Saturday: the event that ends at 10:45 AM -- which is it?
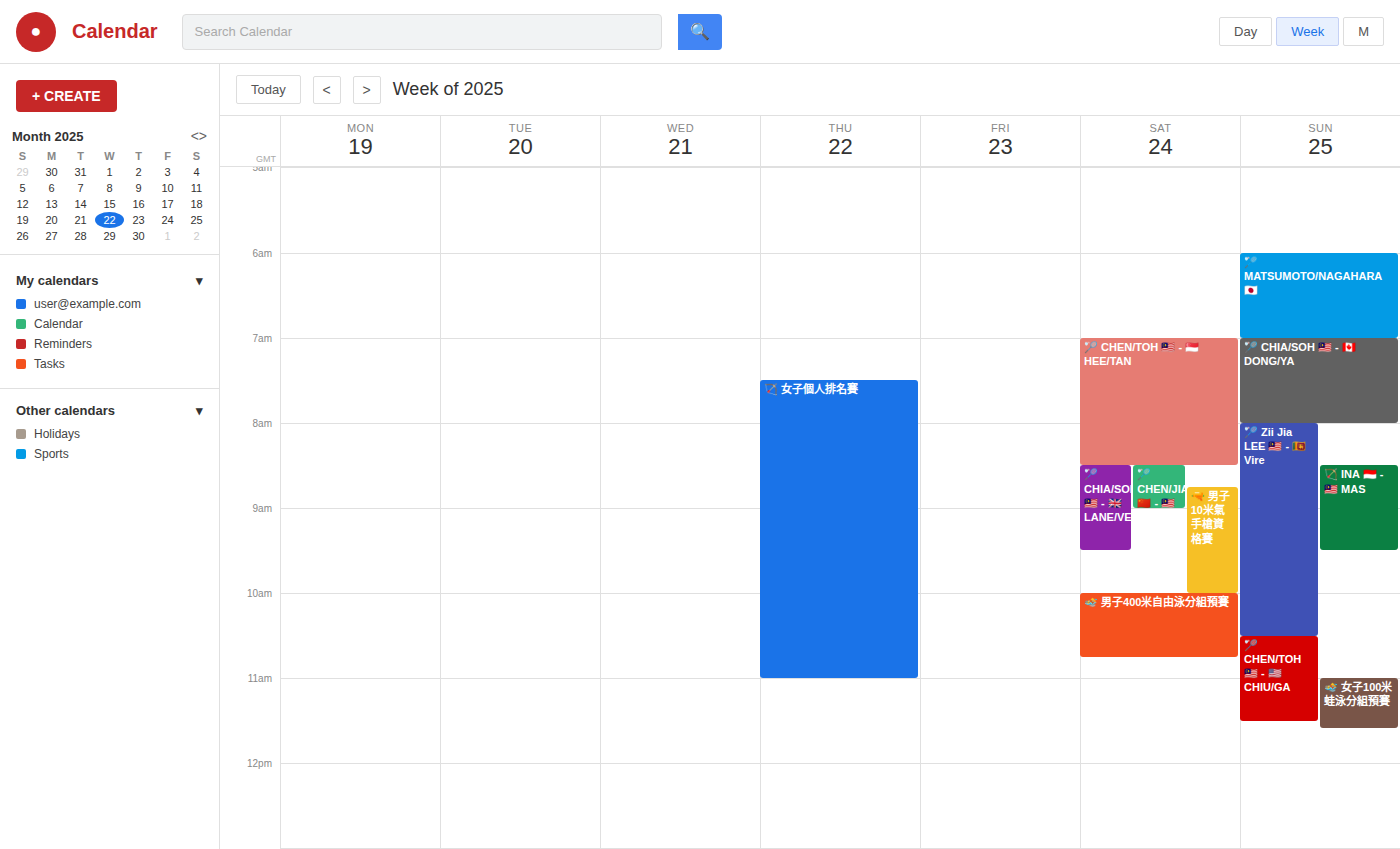
"🏊 男子400米自由泳分組預賽"